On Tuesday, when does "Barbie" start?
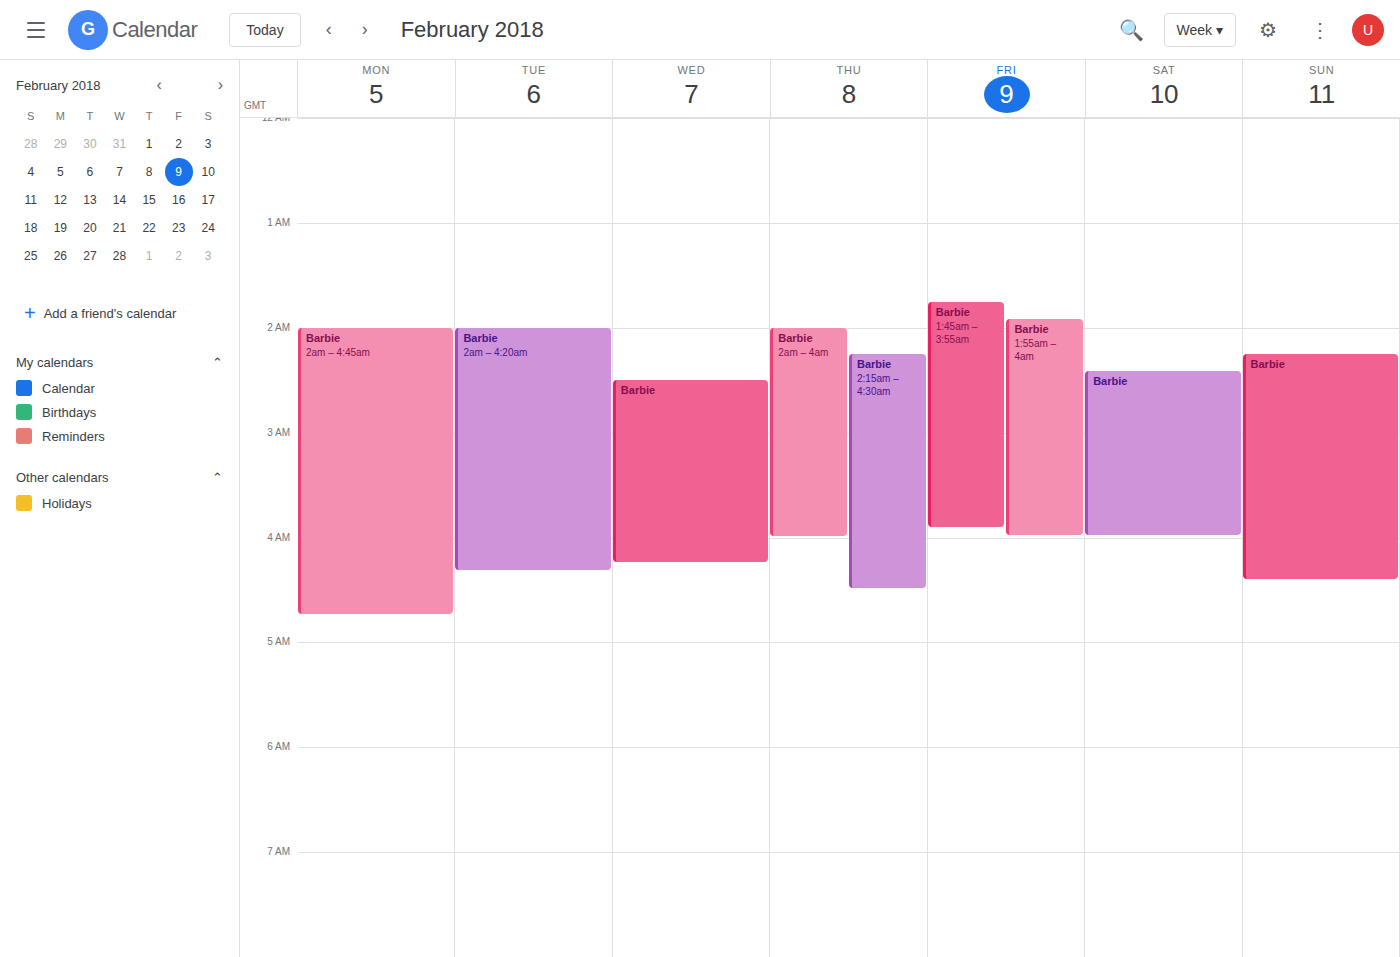
2:00 AM